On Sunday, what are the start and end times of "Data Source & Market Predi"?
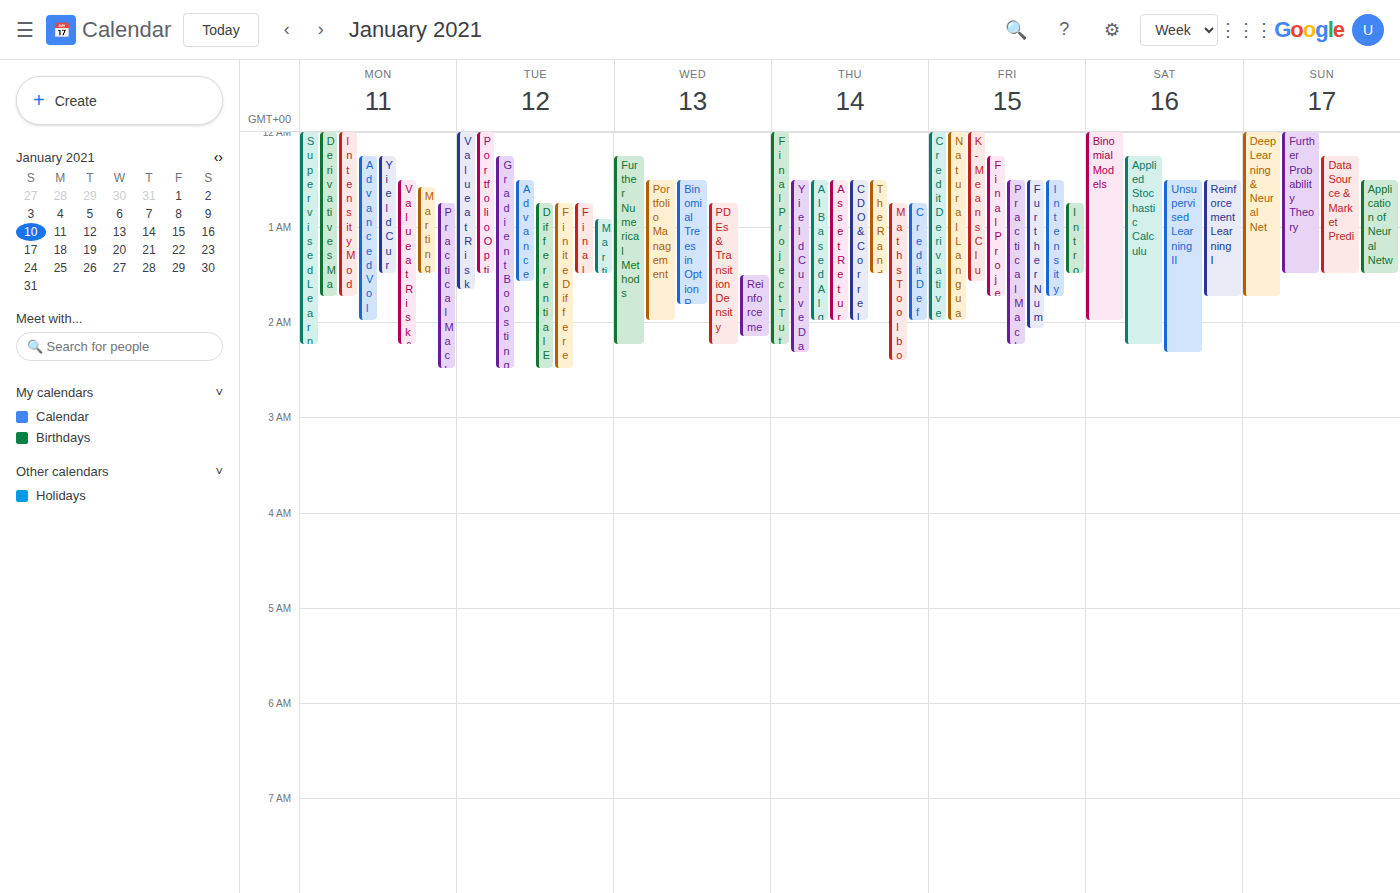
12:15 AM to 1:30 AM